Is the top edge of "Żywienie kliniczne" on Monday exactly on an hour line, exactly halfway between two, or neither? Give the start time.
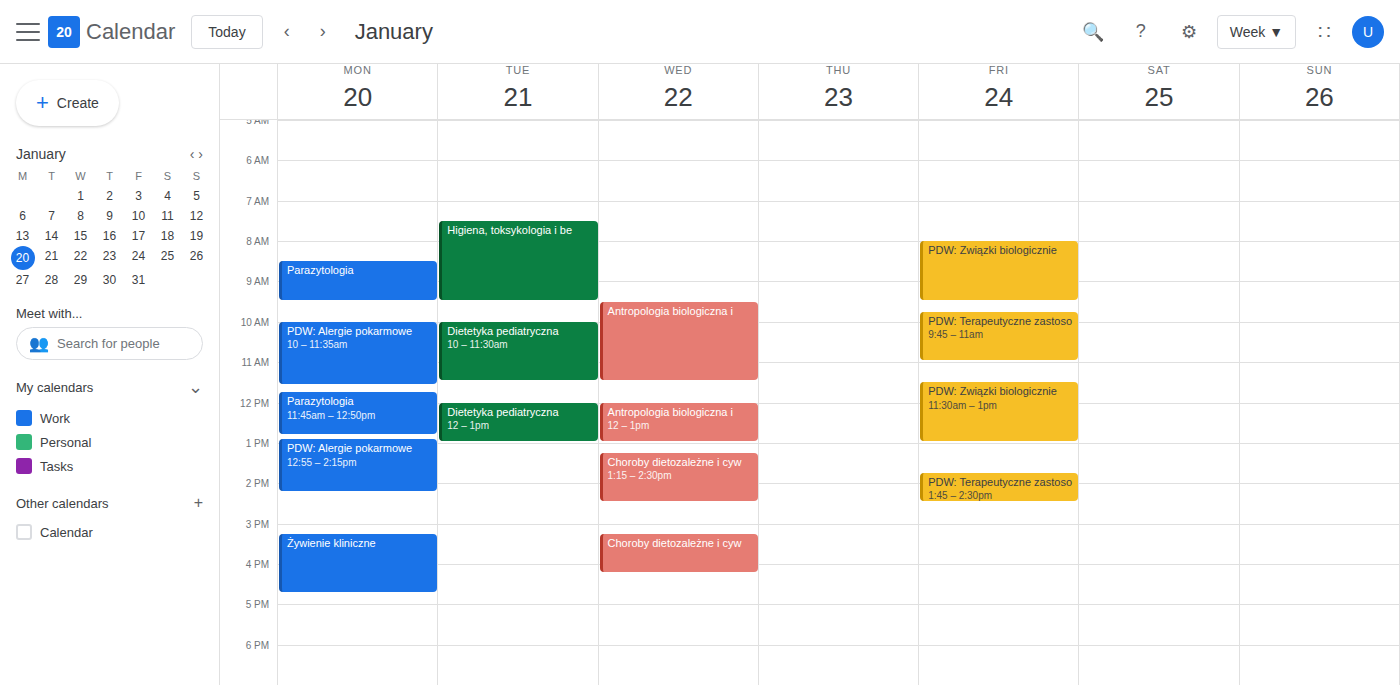
3:15 PM -- neither: a quarter of the way from the 3 PM line to the 4 PM line.